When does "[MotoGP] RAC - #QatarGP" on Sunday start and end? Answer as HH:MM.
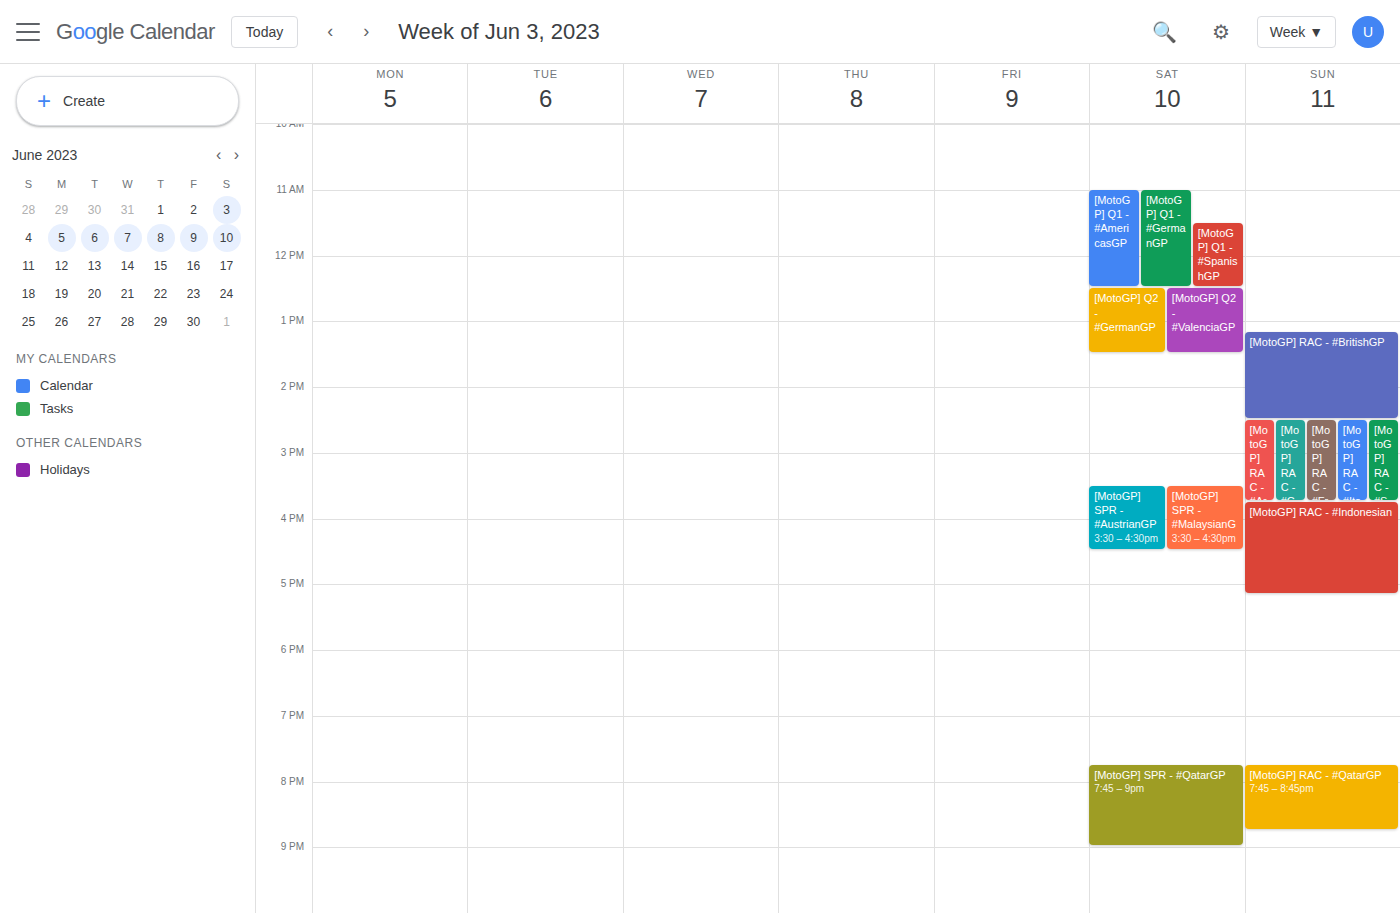
19:45 to 20:45